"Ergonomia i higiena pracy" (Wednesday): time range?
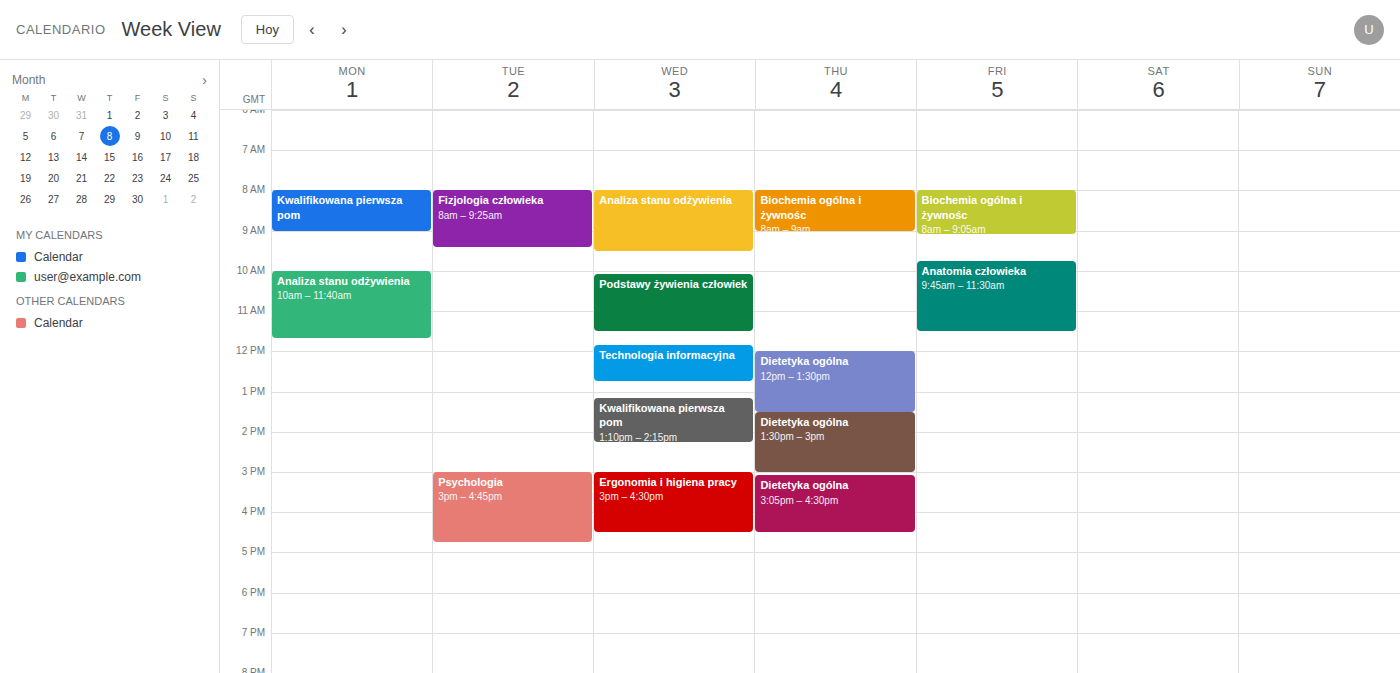
3:00 PM to 4:30 PM